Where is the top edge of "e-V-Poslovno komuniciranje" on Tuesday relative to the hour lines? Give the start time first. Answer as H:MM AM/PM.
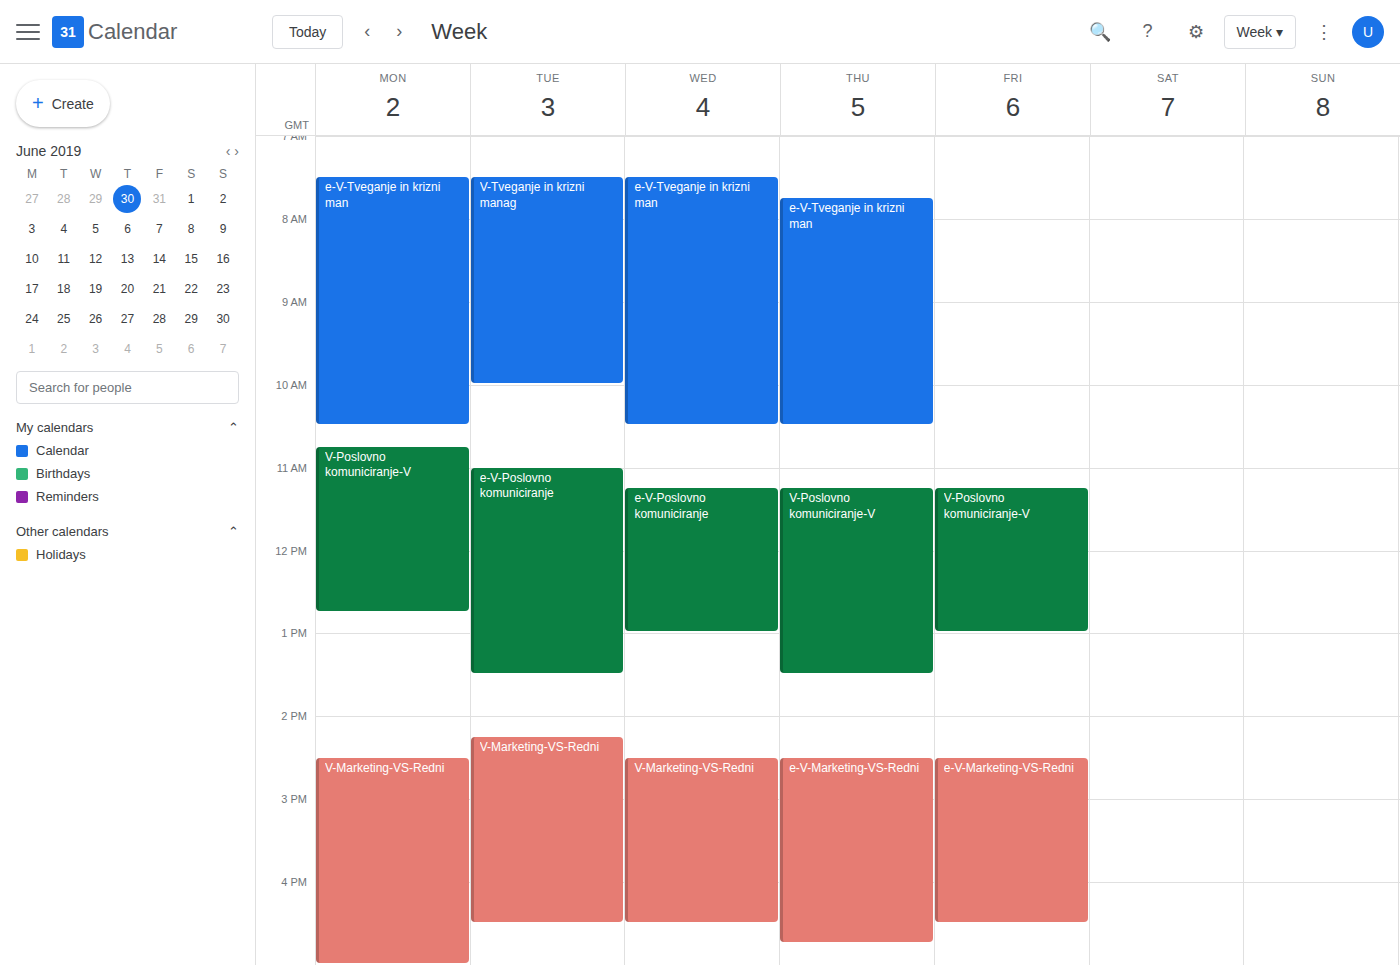
11:00 AM -- exactly on the 11 AM line.